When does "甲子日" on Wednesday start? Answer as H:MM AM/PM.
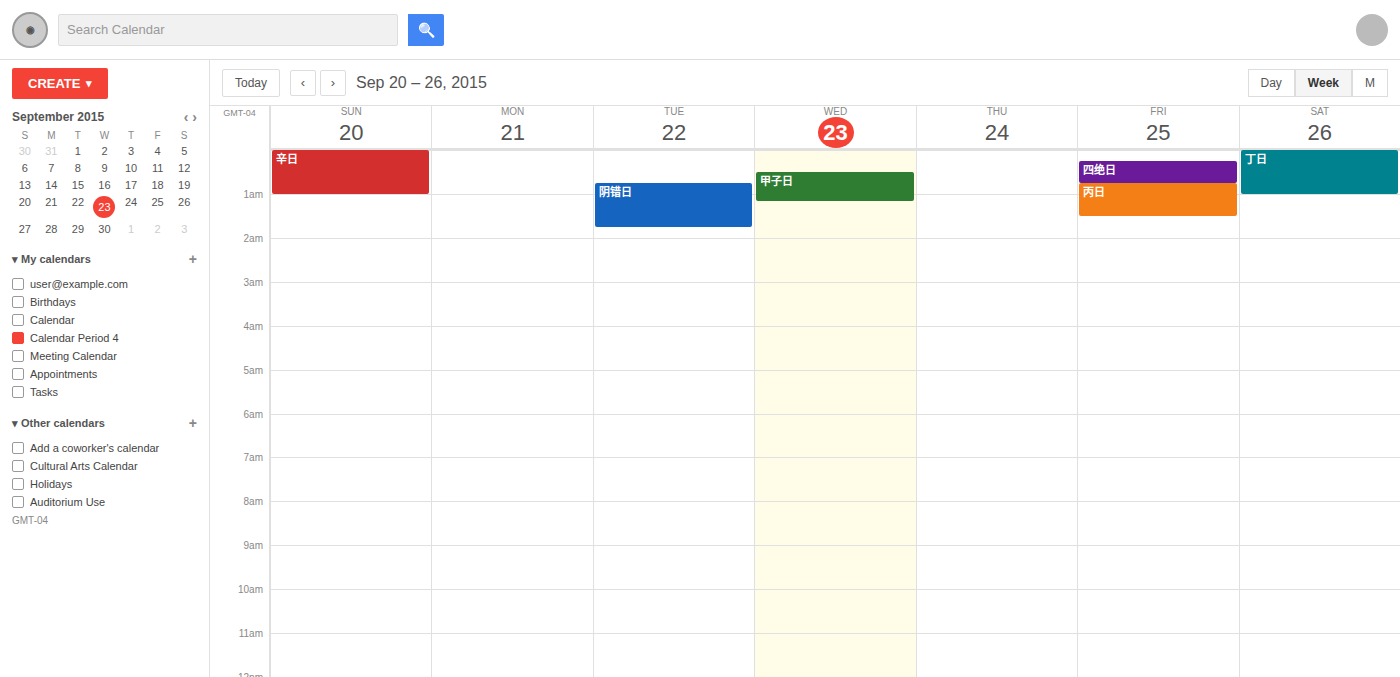
12:30 AM